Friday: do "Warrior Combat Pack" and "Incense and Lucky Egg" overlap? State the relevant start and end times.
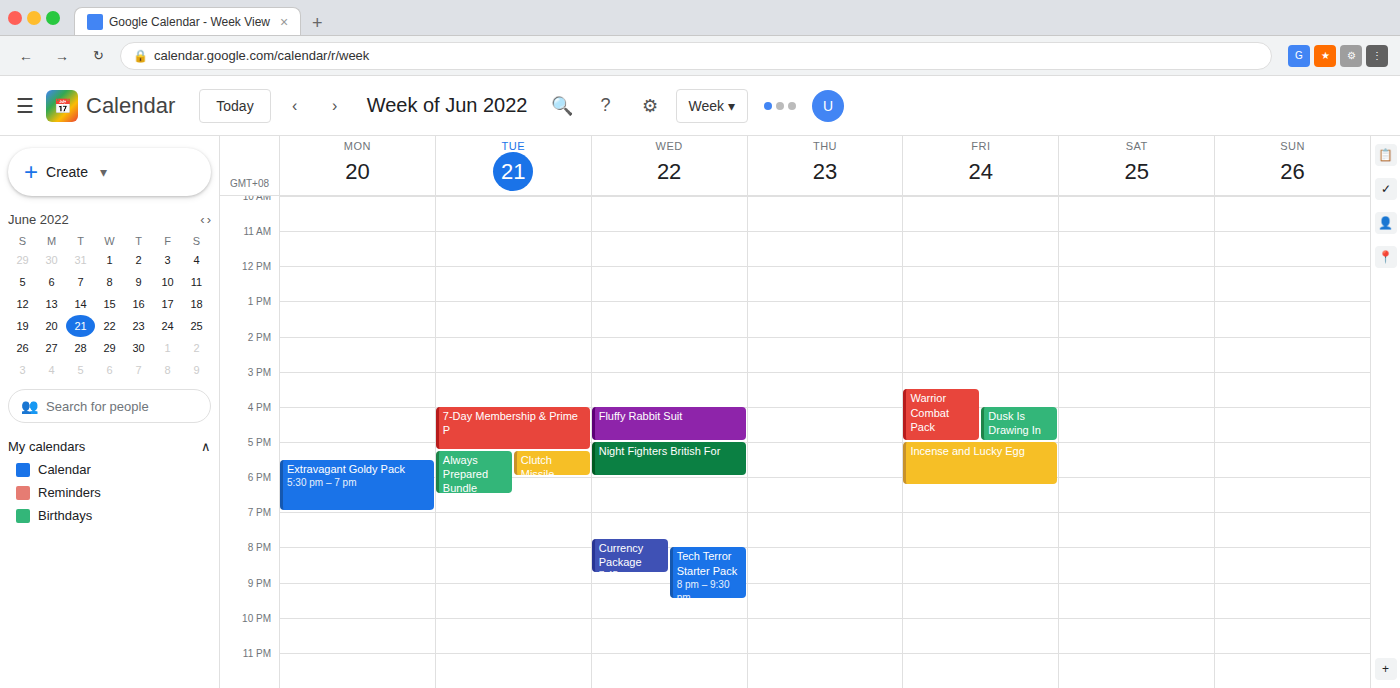
"Warrior Combat Pack" ends at 5:00 PM, exactly when "Incense and Lucky Egg" starts -- they touch but do not overlap.